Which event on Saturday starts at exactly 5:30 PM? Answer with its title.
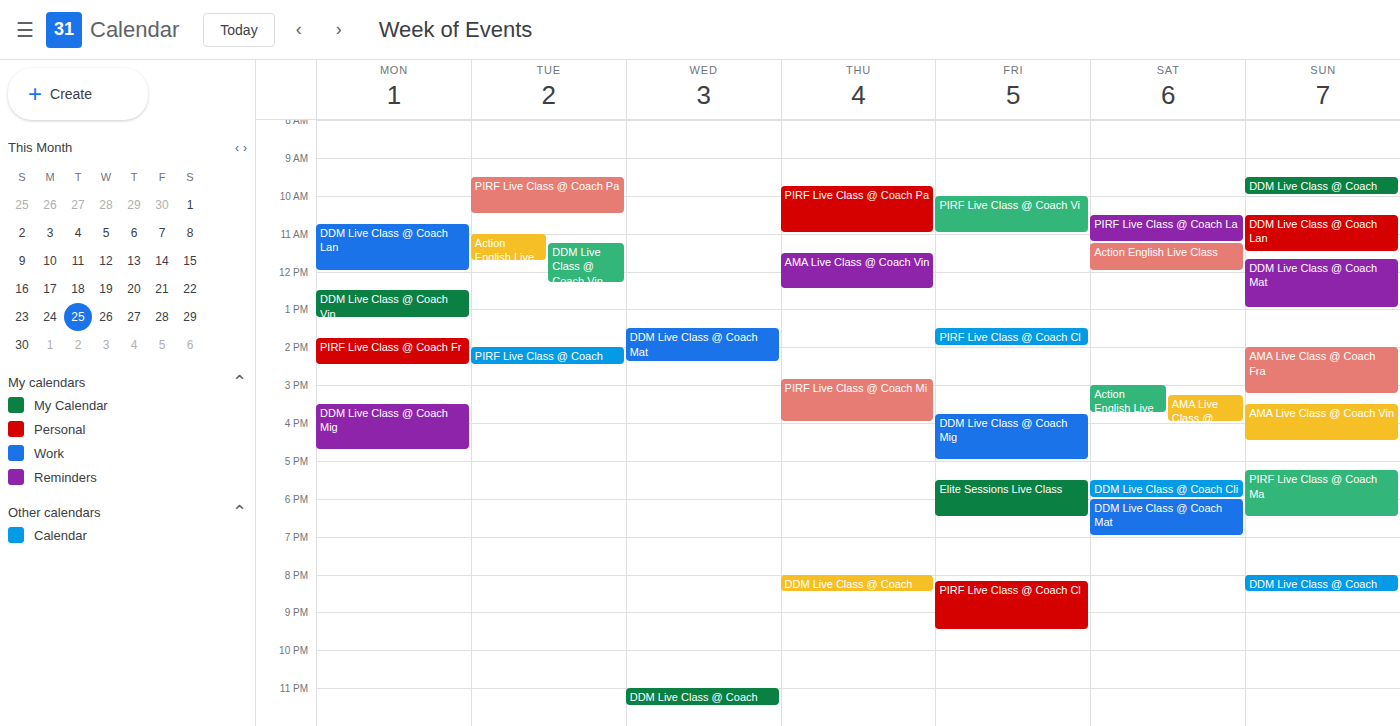
"DDM Live Class @ Coach Cli"